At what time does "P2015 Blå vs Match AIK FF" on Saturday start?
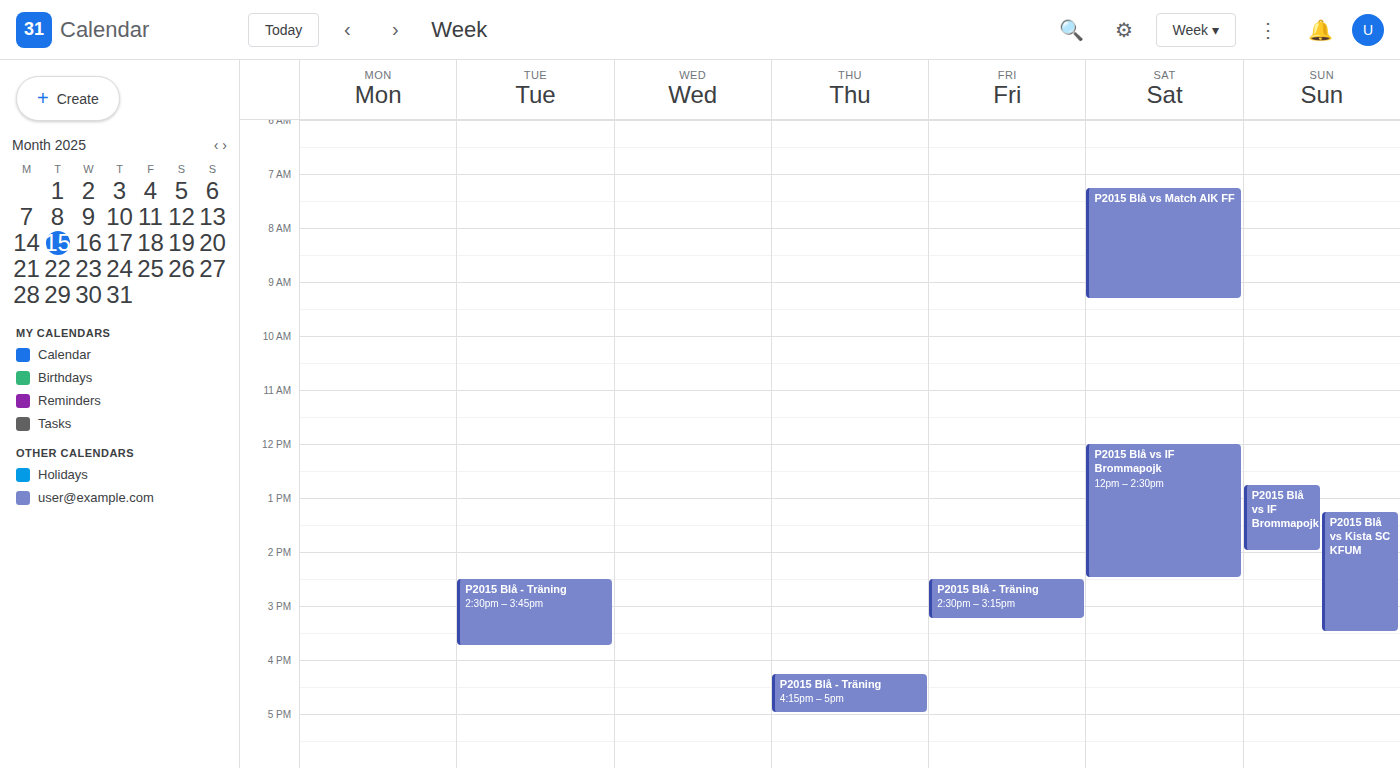
7:15 AM